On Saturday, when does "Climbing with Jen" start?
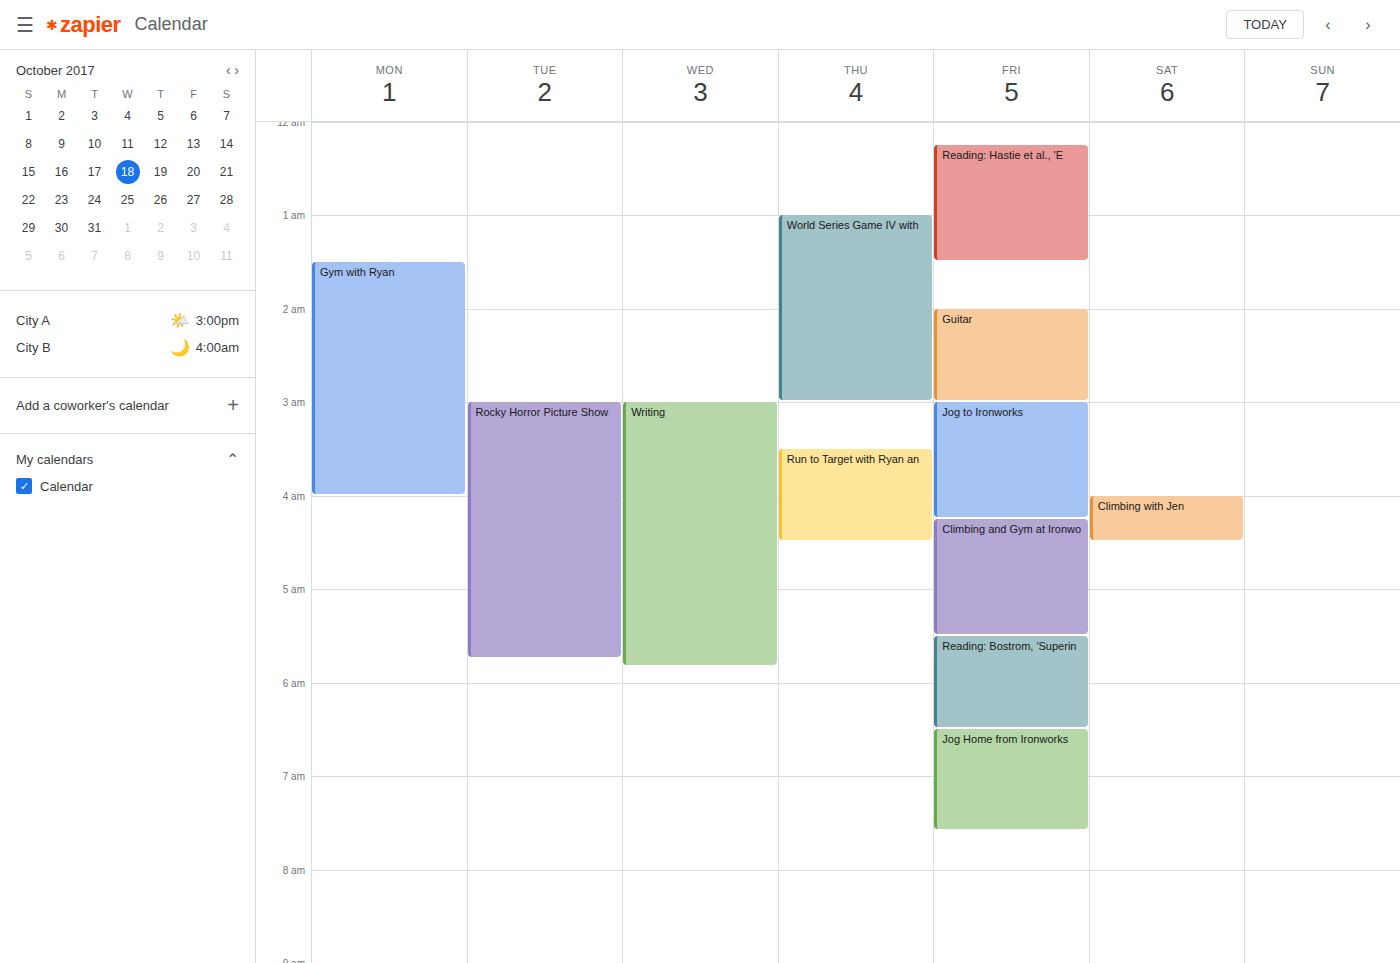
4:00 AM